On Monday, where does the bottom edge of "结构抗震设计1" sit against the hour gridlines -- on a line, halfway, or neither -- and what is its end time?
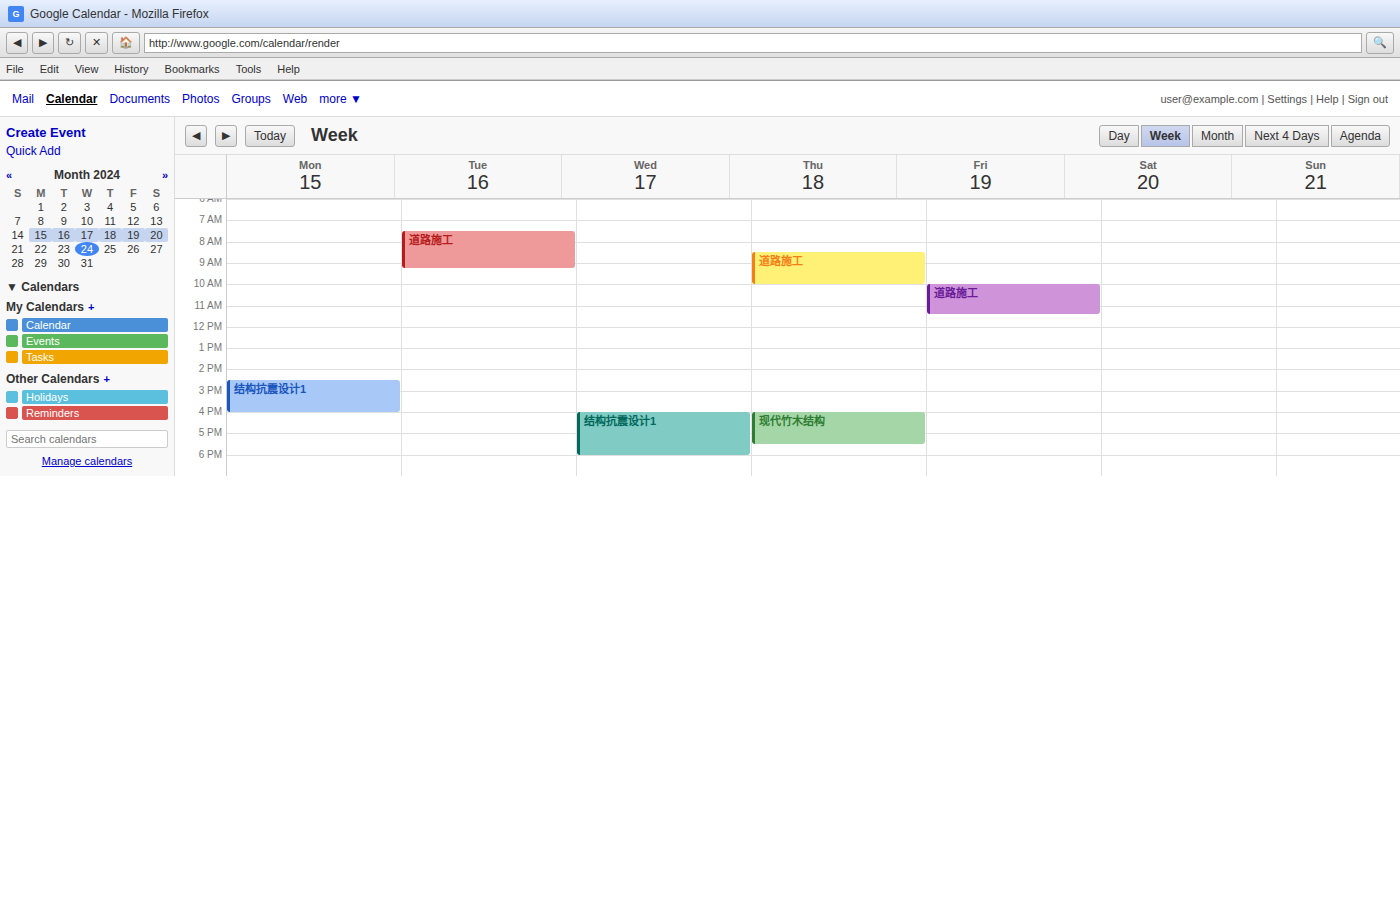
4:00 PM -- exactly on the 4 PM line.